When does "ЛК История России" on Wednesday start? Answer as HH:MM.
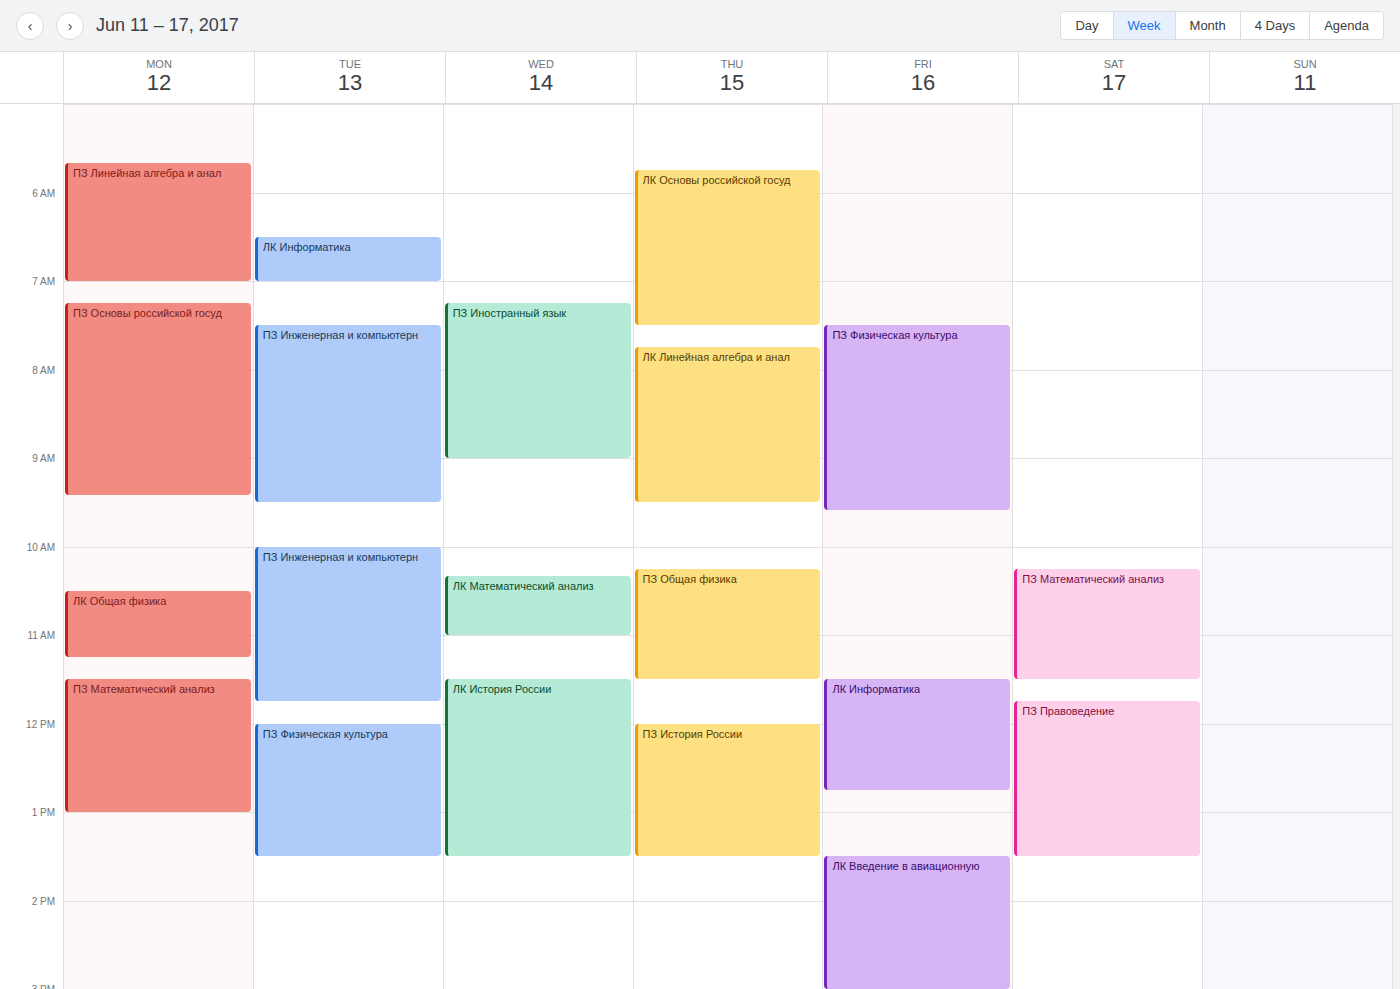
11:30